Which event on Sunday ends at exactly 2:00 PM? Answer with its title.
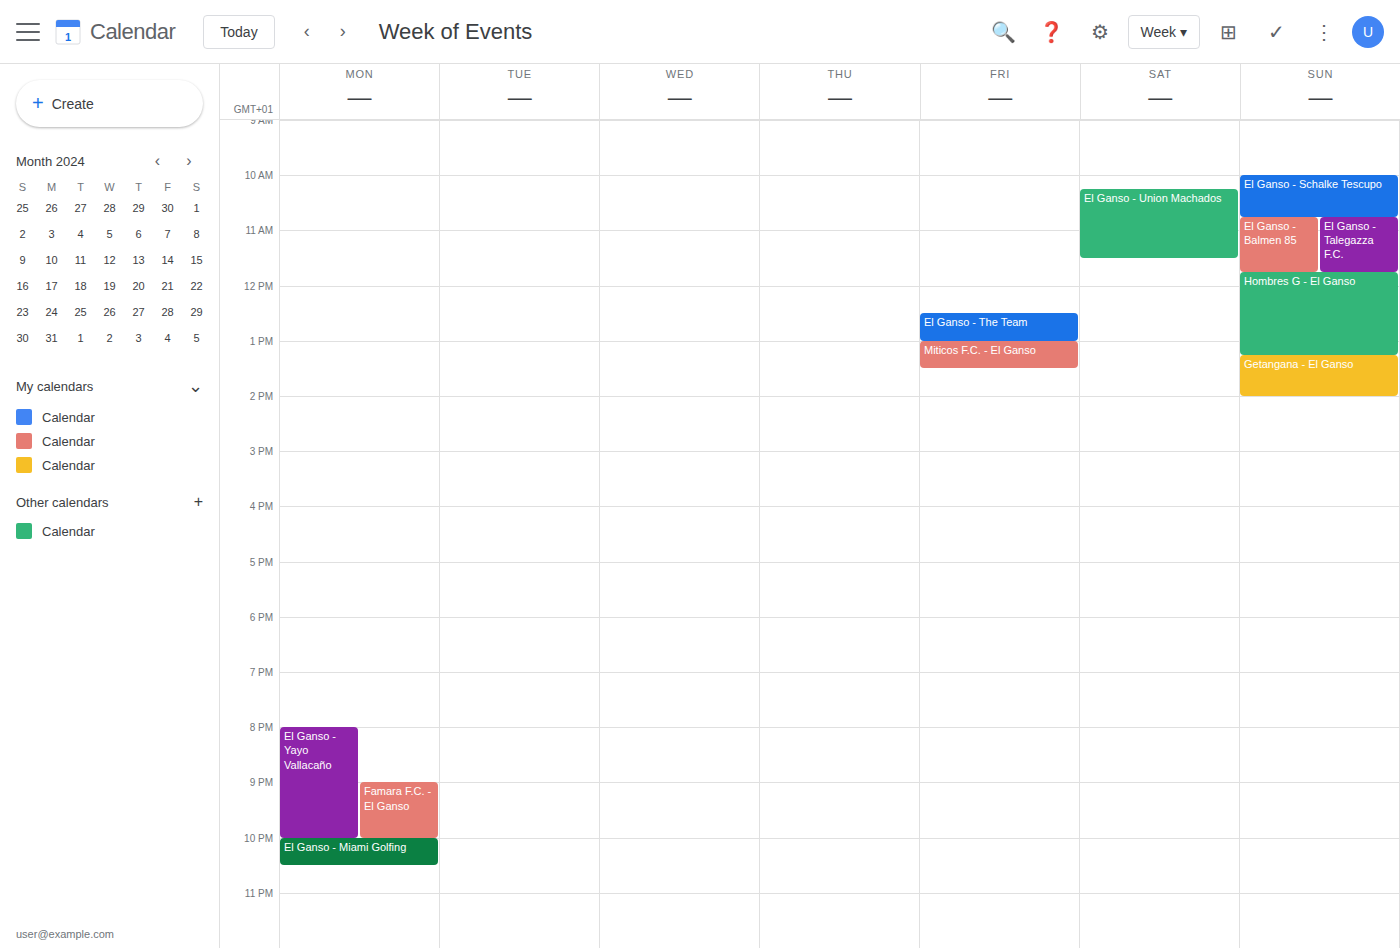
"Getangana - El Ganso"